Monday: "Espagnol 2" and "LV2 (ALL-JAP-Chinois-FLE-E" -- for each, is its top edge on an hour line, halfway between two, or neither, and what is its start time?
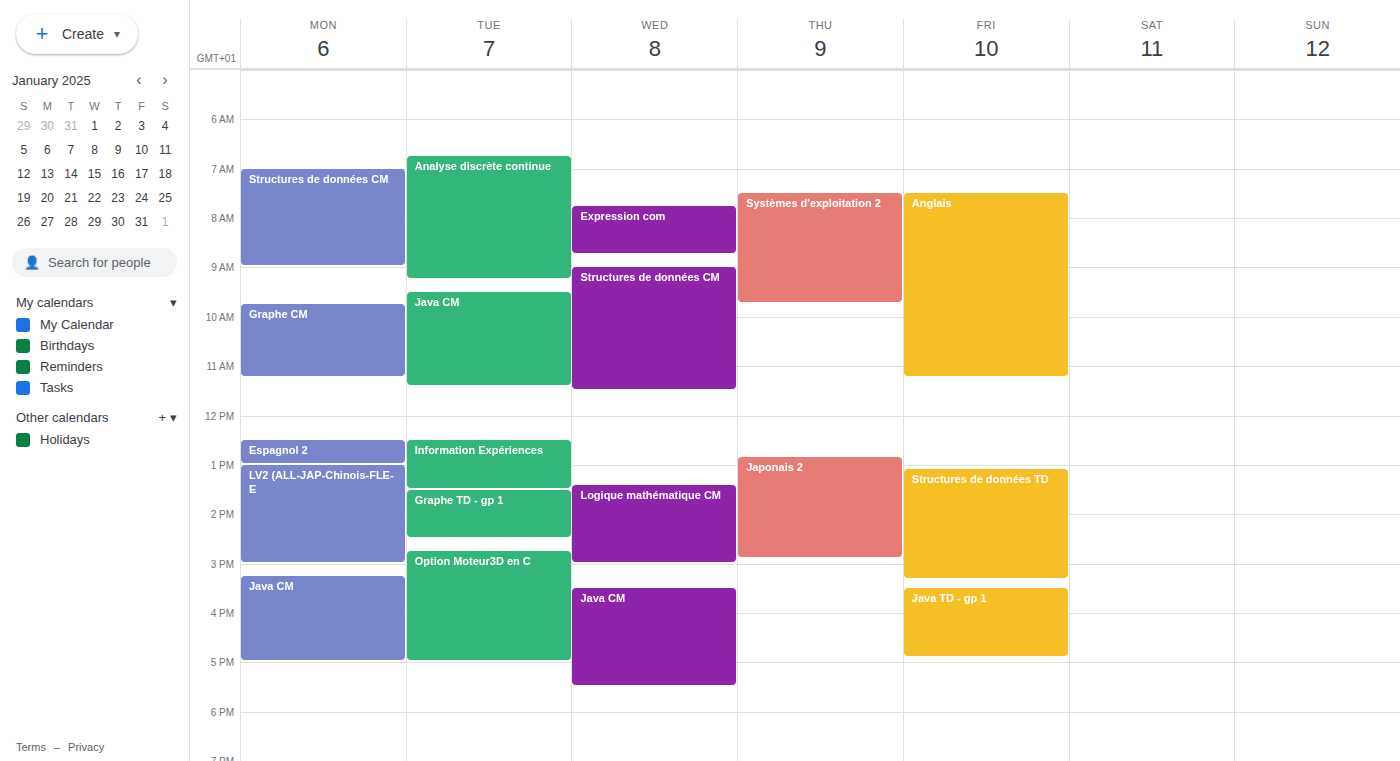
"Espagnol 2": 12:30 PM, halfway between the 12 PM and 1 PM lines. "LV2 (ALL-JAP-Chinois-FLE-E": 1:00 PM, exactly on the 1 PM line.